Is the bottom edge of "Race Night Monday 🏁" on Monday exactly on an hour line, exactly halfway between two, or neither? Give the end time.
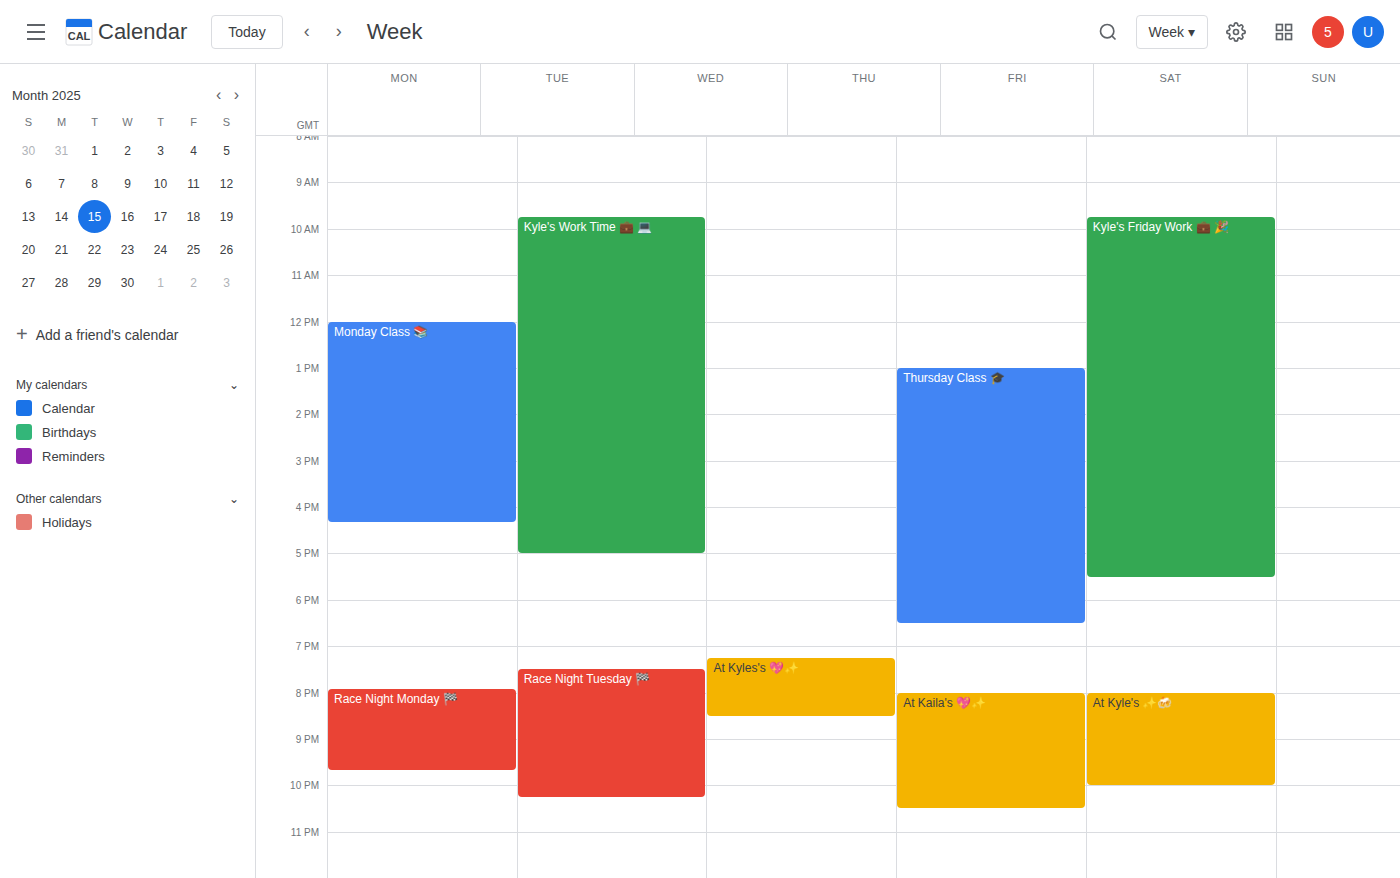
9:40 PM -- neither: 40 minutes below the 9 PM line and 20 minutes above the 10 PM line.